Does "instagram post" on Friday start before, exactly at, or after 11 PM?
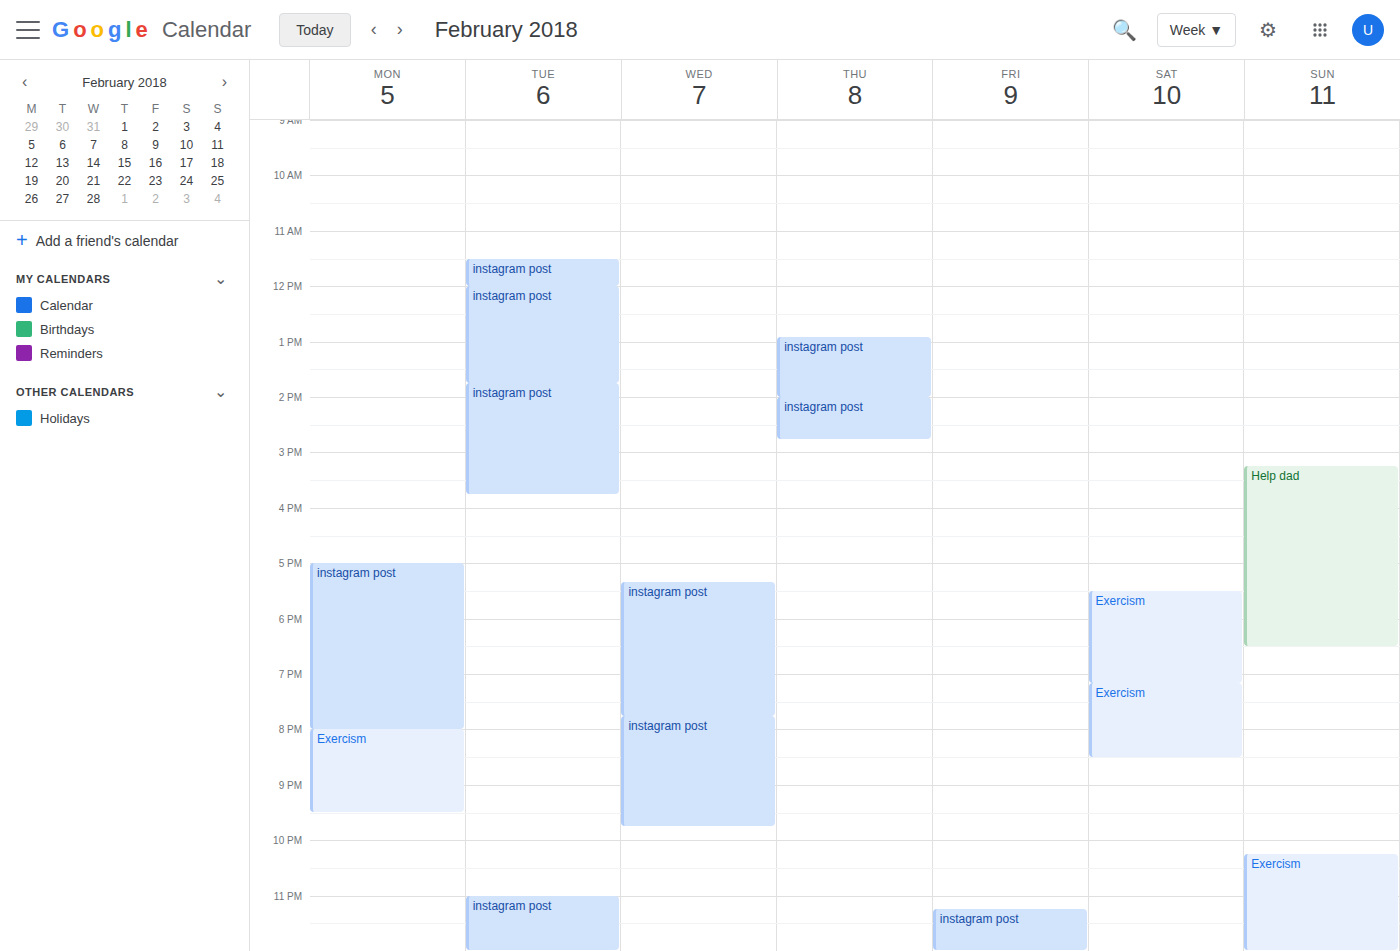
11:15 PM -- after 11 PM, 15 minutes below the 11 PM line.